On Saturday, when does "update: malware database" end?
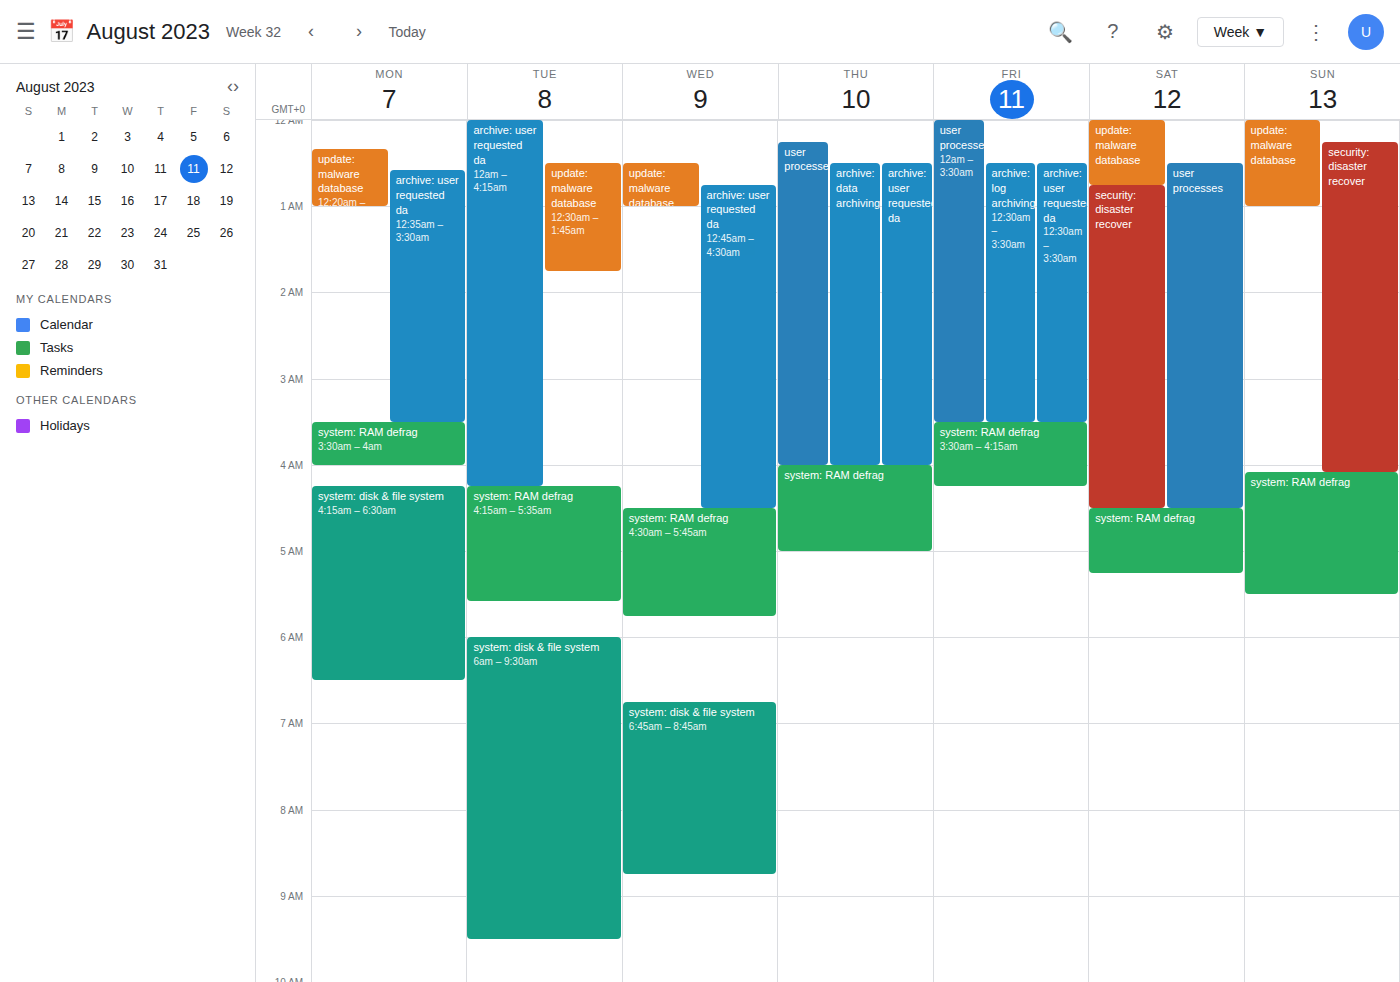
12:45 AM